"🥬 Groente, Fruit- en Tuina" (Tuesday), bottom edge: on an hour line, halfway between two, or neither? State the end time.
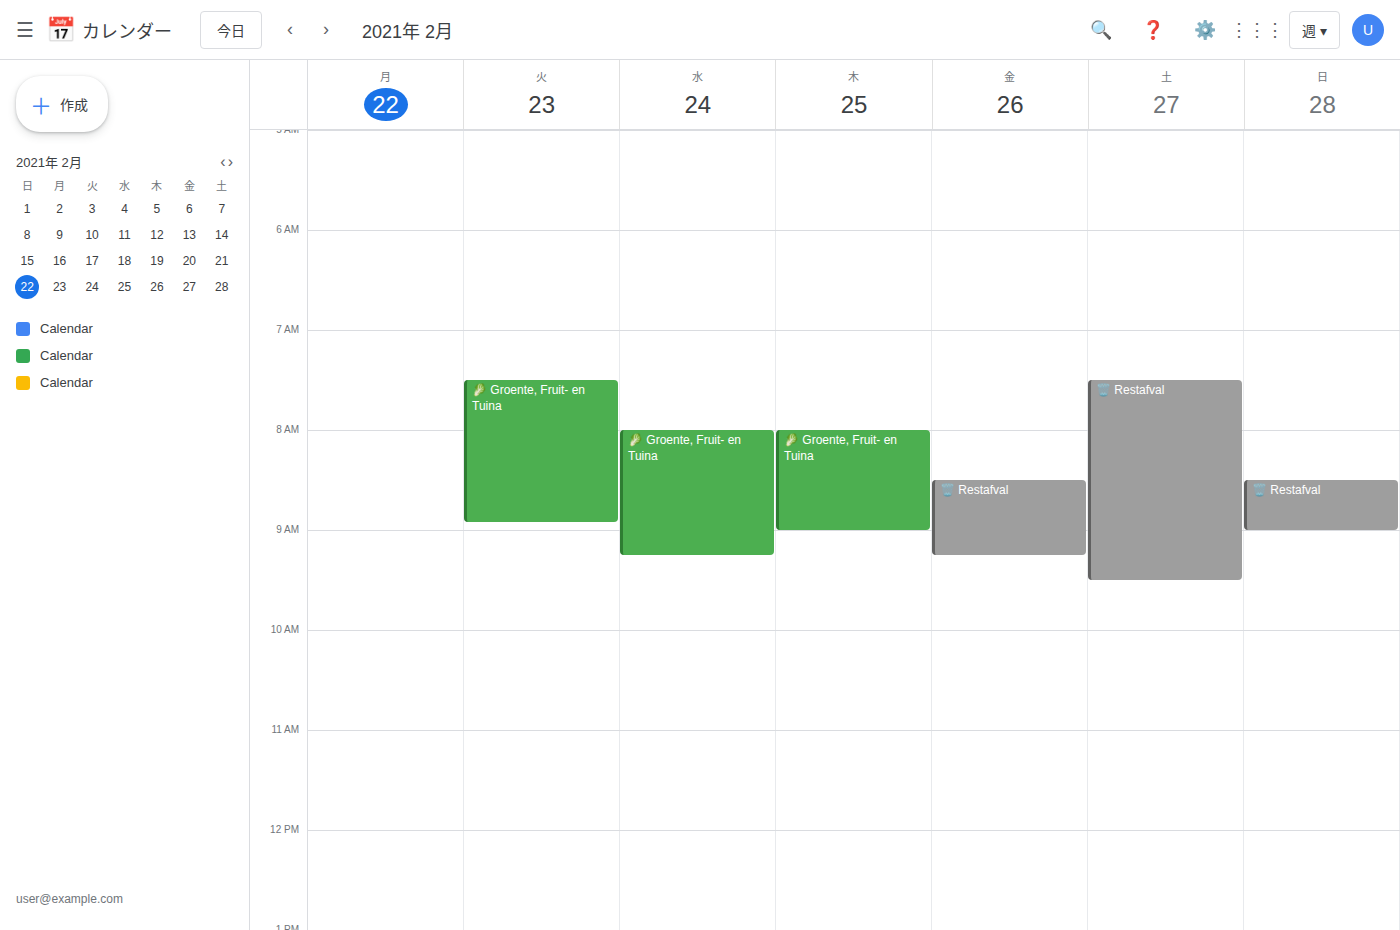
8:55 AM -- neither: 55 minutes below the 8 AM line and 5 minutes above the 9 AM line.